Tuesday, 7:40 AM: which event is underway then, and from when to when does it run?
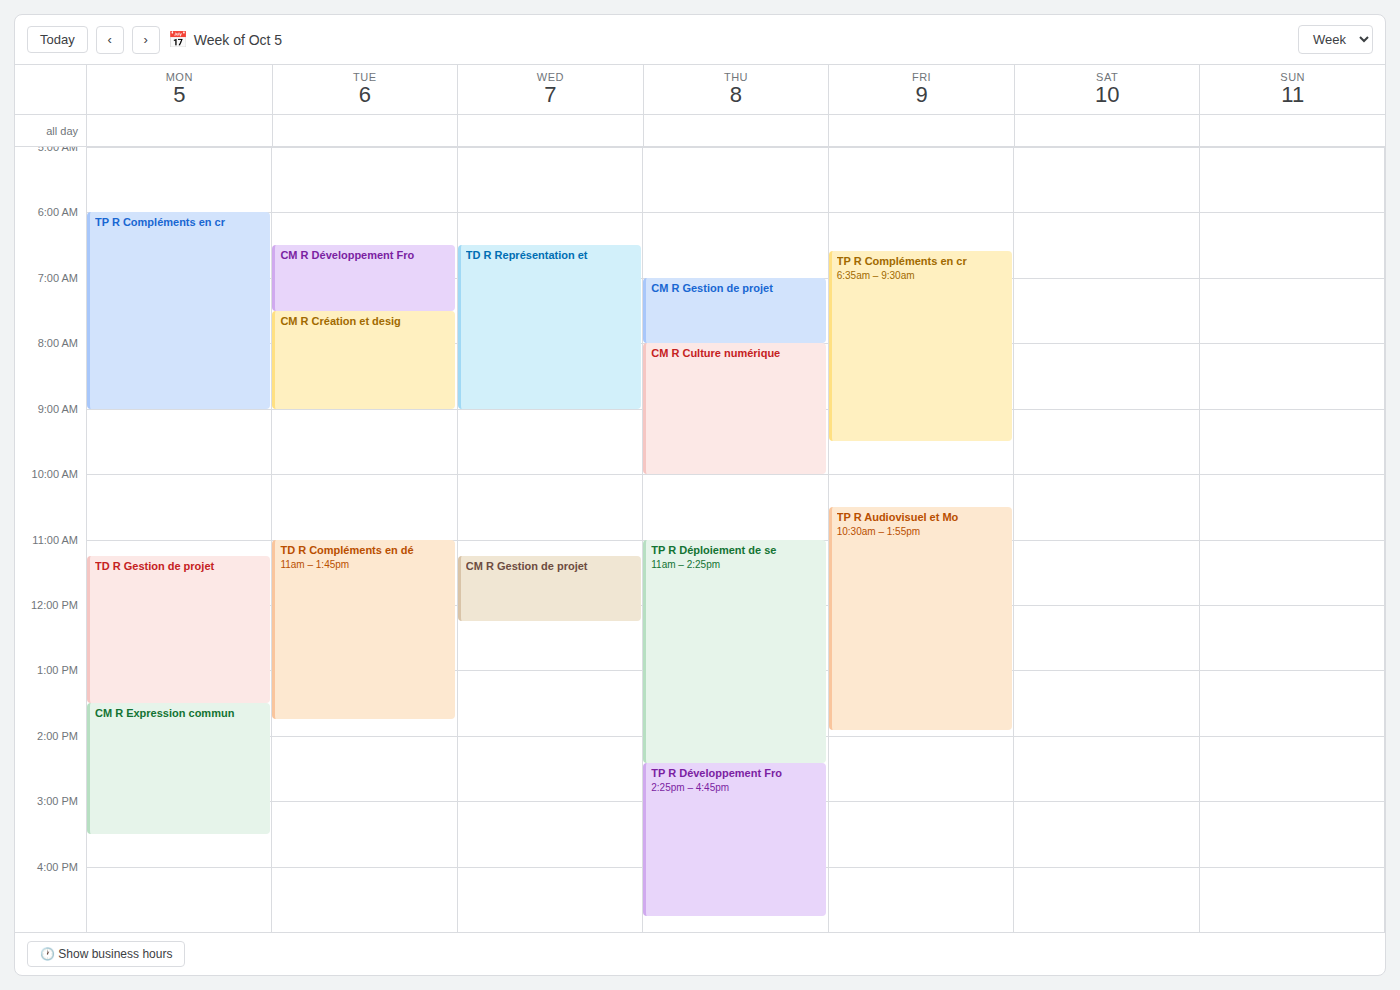
"CM R Création et desig", 7:30 AM to 9:00 AM